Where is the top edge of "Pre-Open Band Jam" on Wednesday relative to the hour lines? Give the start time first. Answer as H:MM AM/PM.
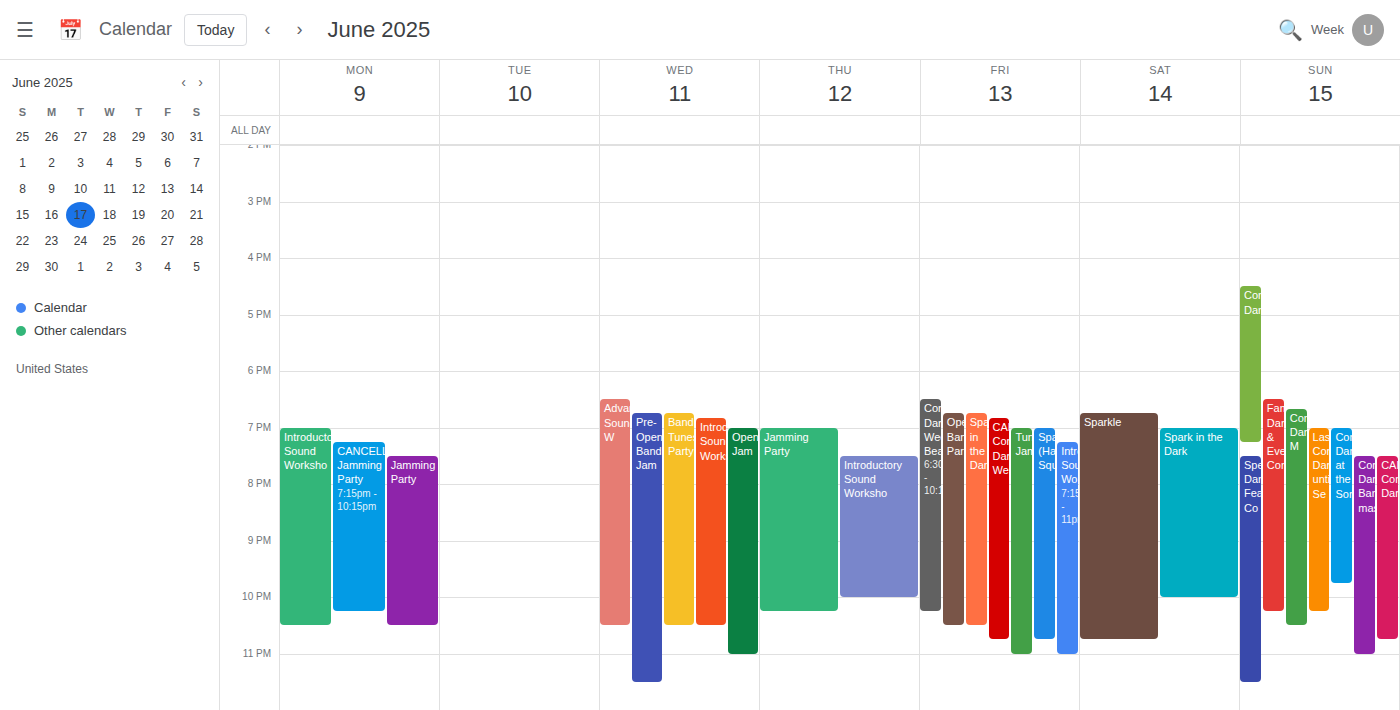
6:45 PM -- neither: three quarters of the way from the 6 PM line to the 7 PM line.